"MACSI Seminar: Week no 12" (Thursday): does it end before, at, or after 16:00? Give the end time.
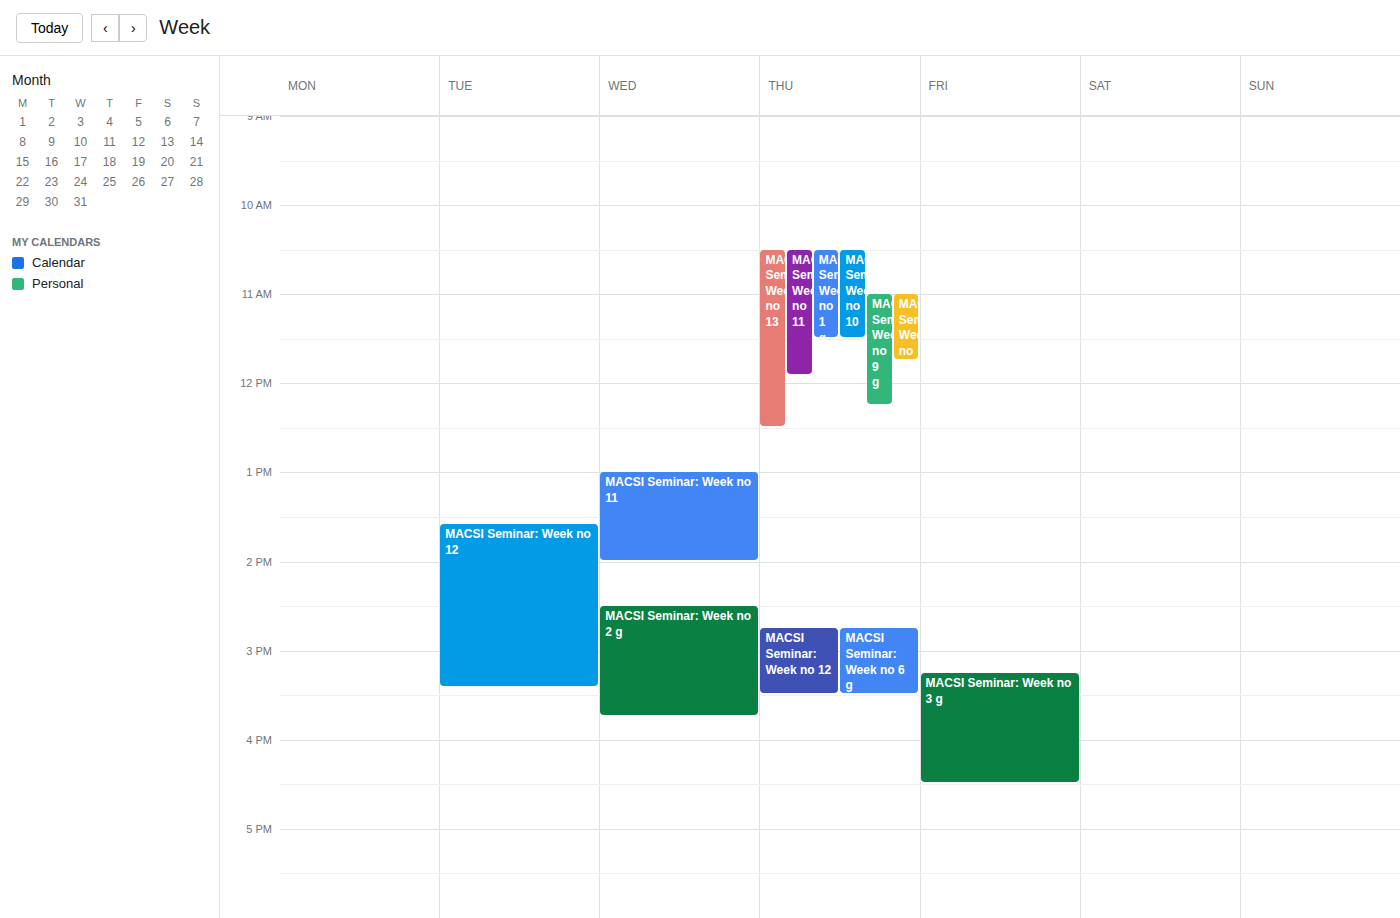
15:30 -- before 16:00, 30 minutes above the 16:00 line.